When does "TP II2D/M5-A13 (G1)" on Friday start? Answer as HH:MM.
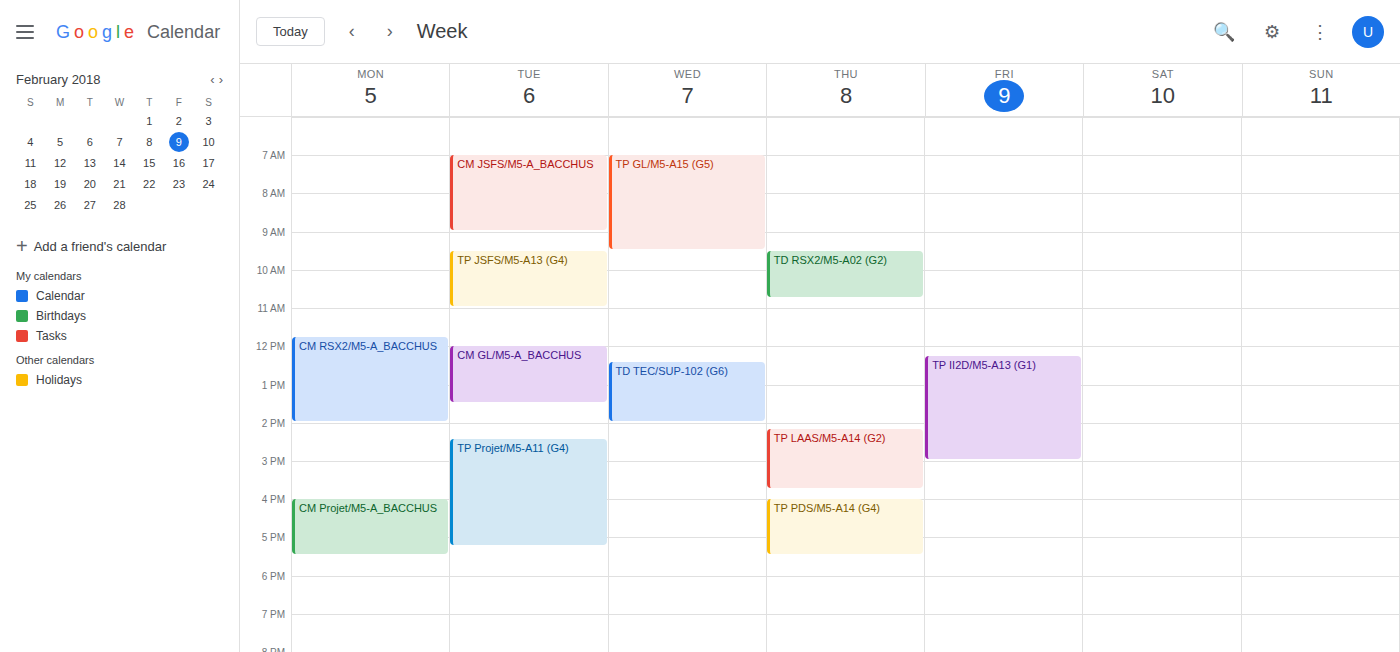
12:15